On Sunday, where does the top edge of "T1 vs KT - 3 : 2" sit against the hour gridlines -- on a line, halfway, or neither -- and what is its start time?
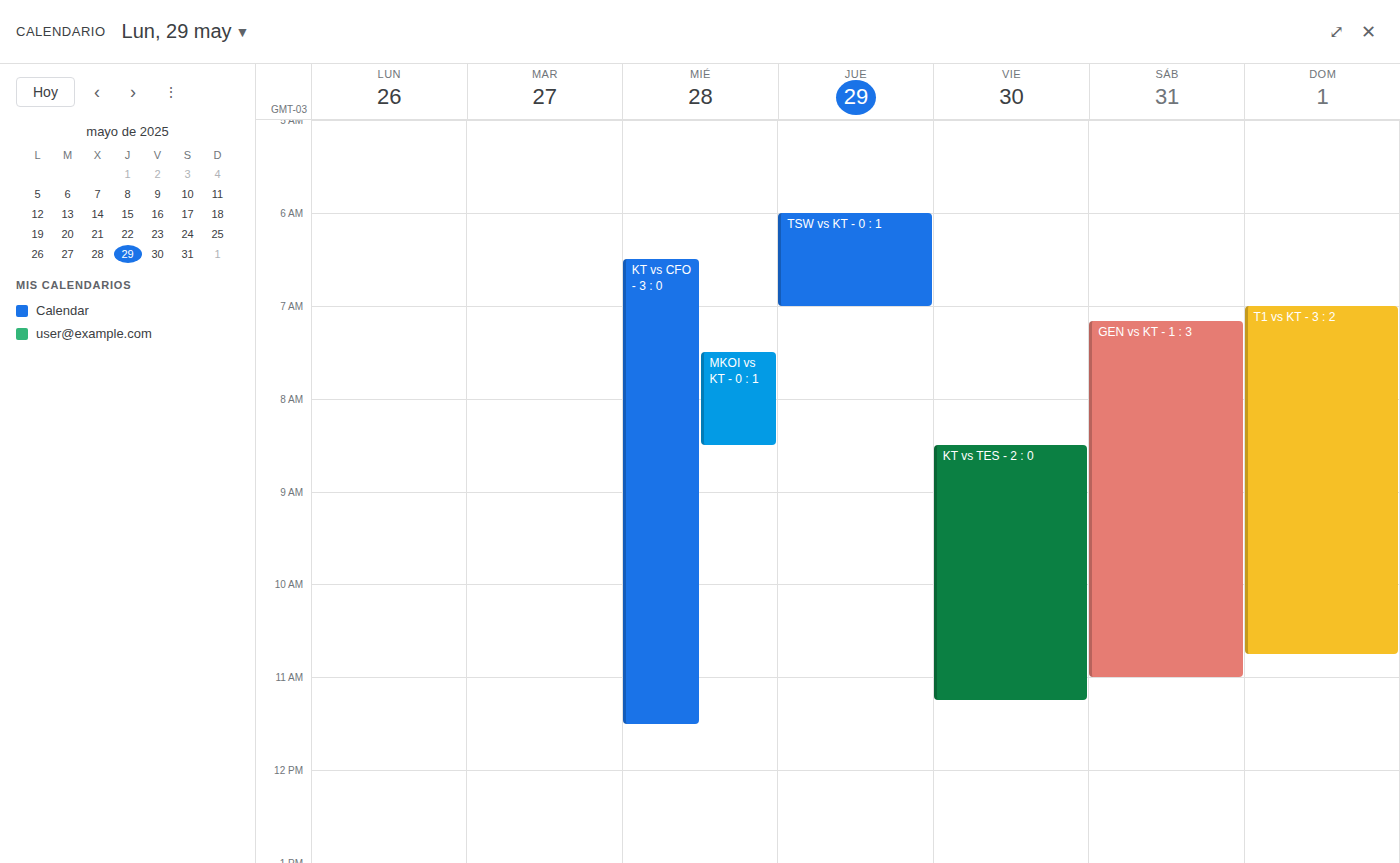
07:00 -- exactly on the 07:00 line.